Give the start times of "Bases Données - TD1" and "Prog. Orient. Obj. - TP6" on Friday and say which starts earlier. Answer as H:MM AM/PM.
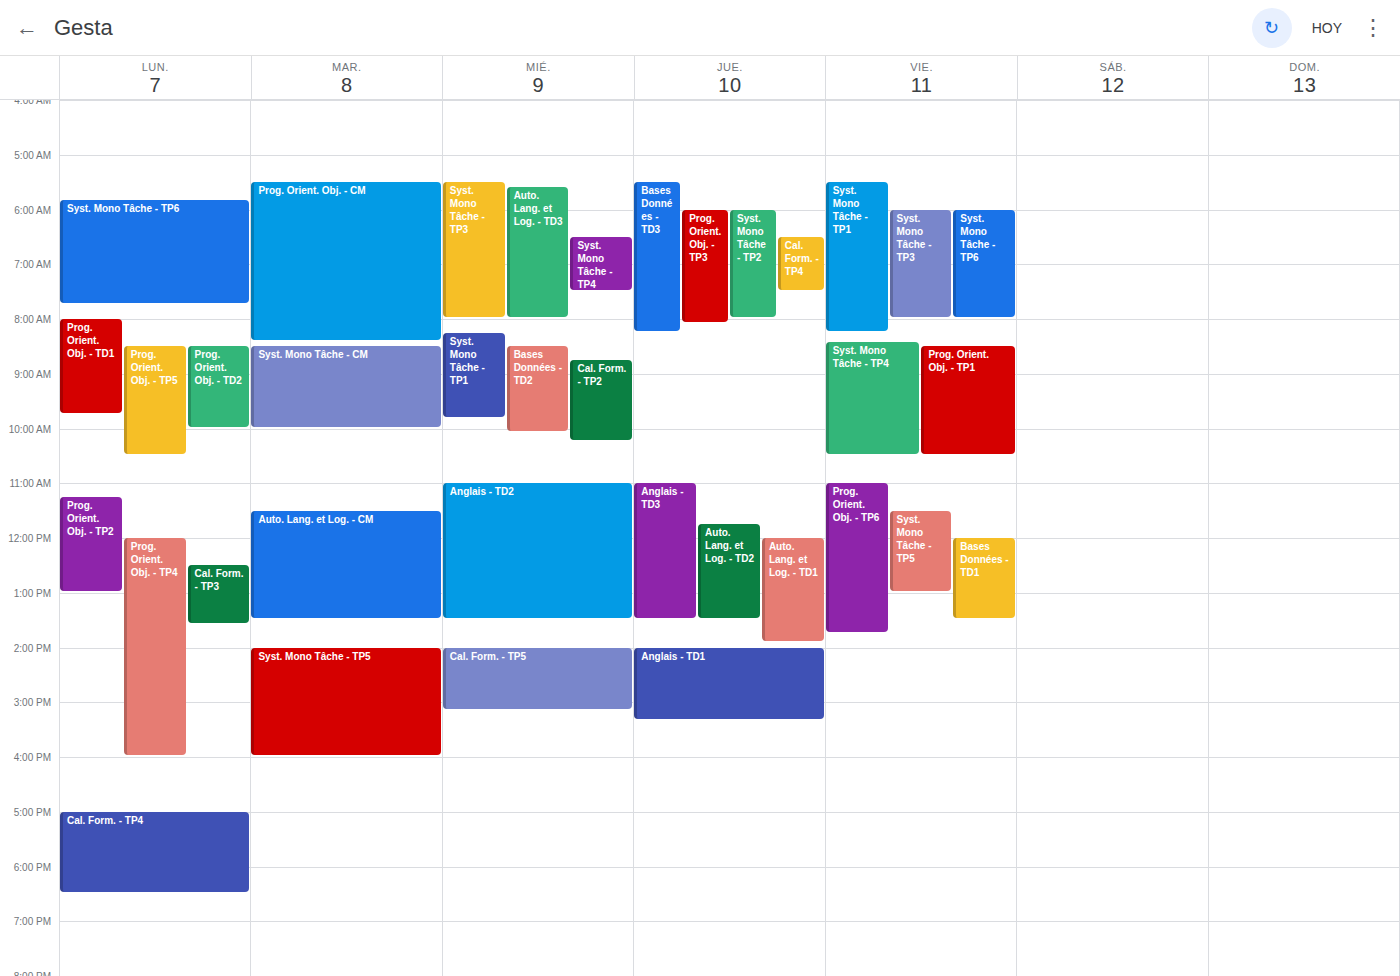
"Prog. Orient. Obj. - TP6" 11:00 AM; "Bases Données - TD1" 12:00 PM.